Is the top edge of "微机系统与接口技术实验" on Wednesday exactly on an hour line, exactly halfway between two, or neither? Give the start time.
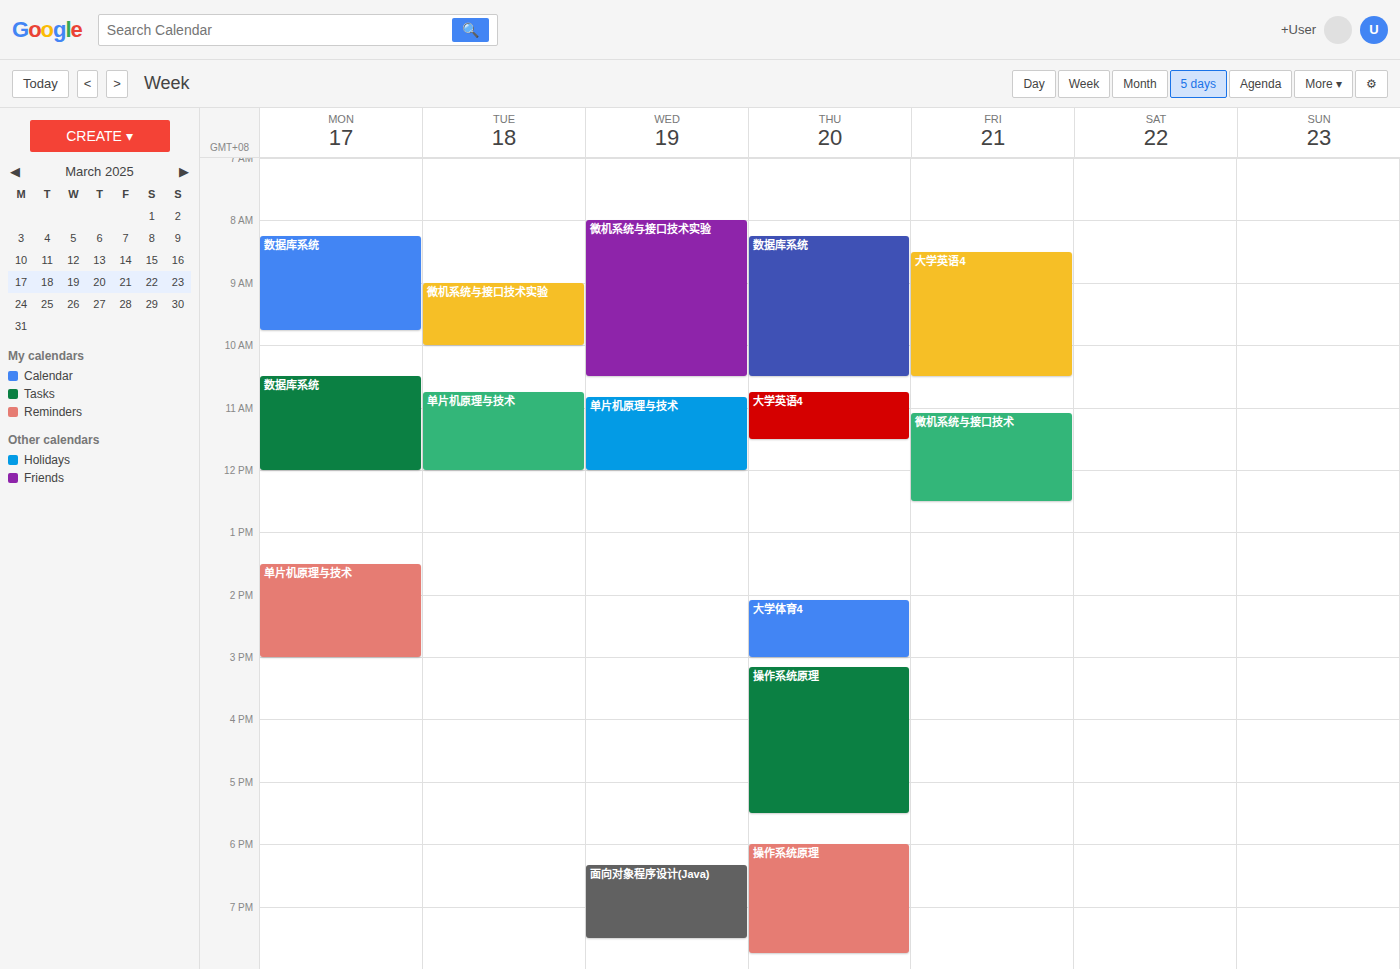
08:00 -- exactly on the 08:00 line.